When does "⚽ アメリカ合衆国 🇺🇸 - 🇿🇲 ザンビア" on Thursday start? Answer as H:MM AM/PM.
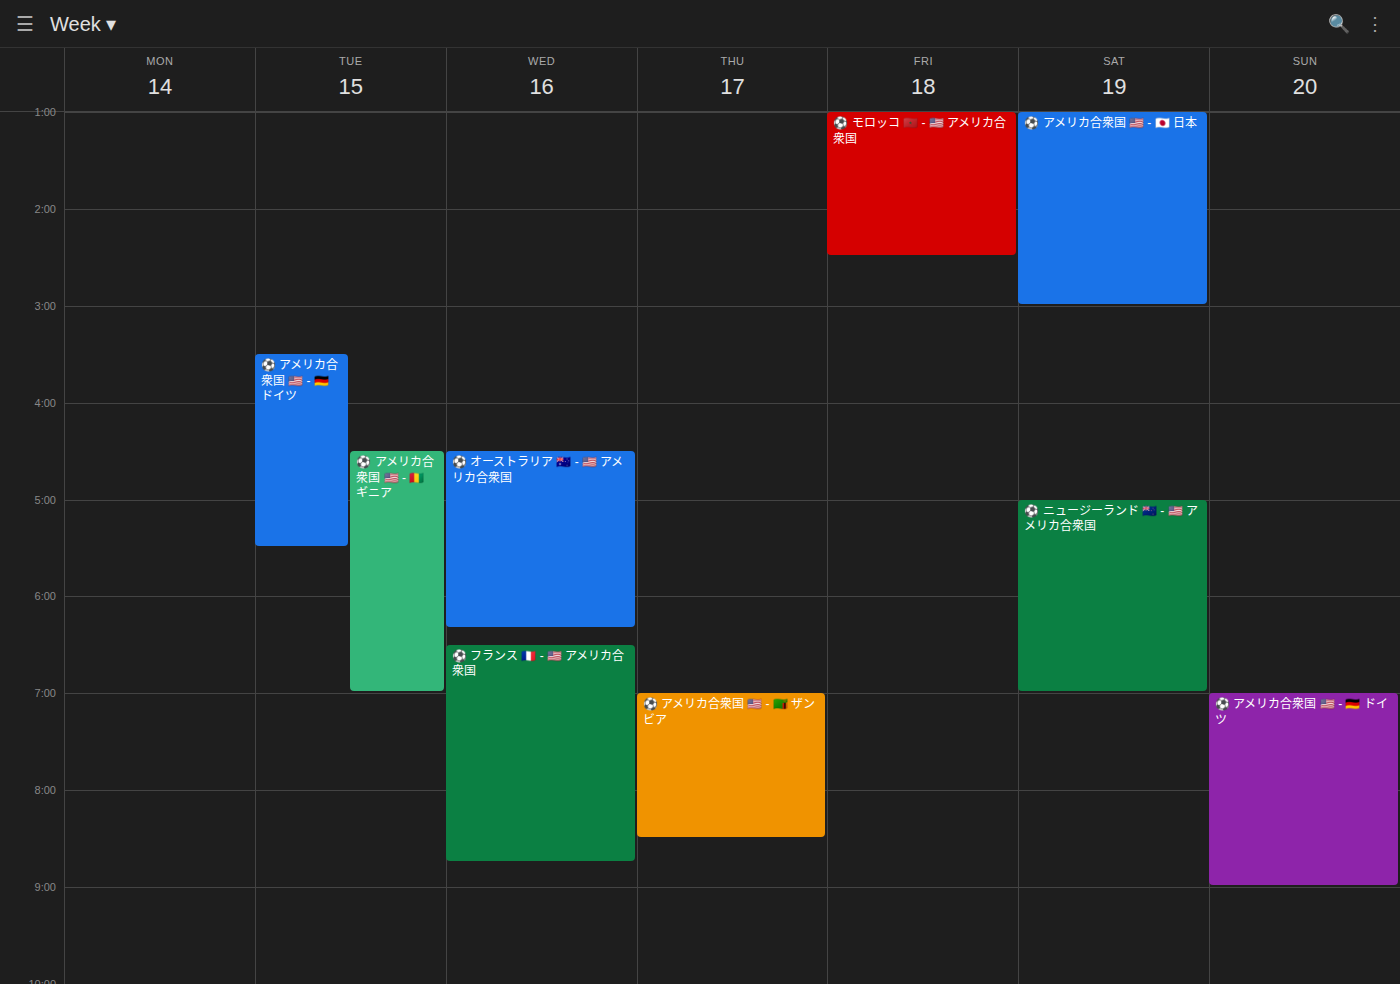
7:00 PM